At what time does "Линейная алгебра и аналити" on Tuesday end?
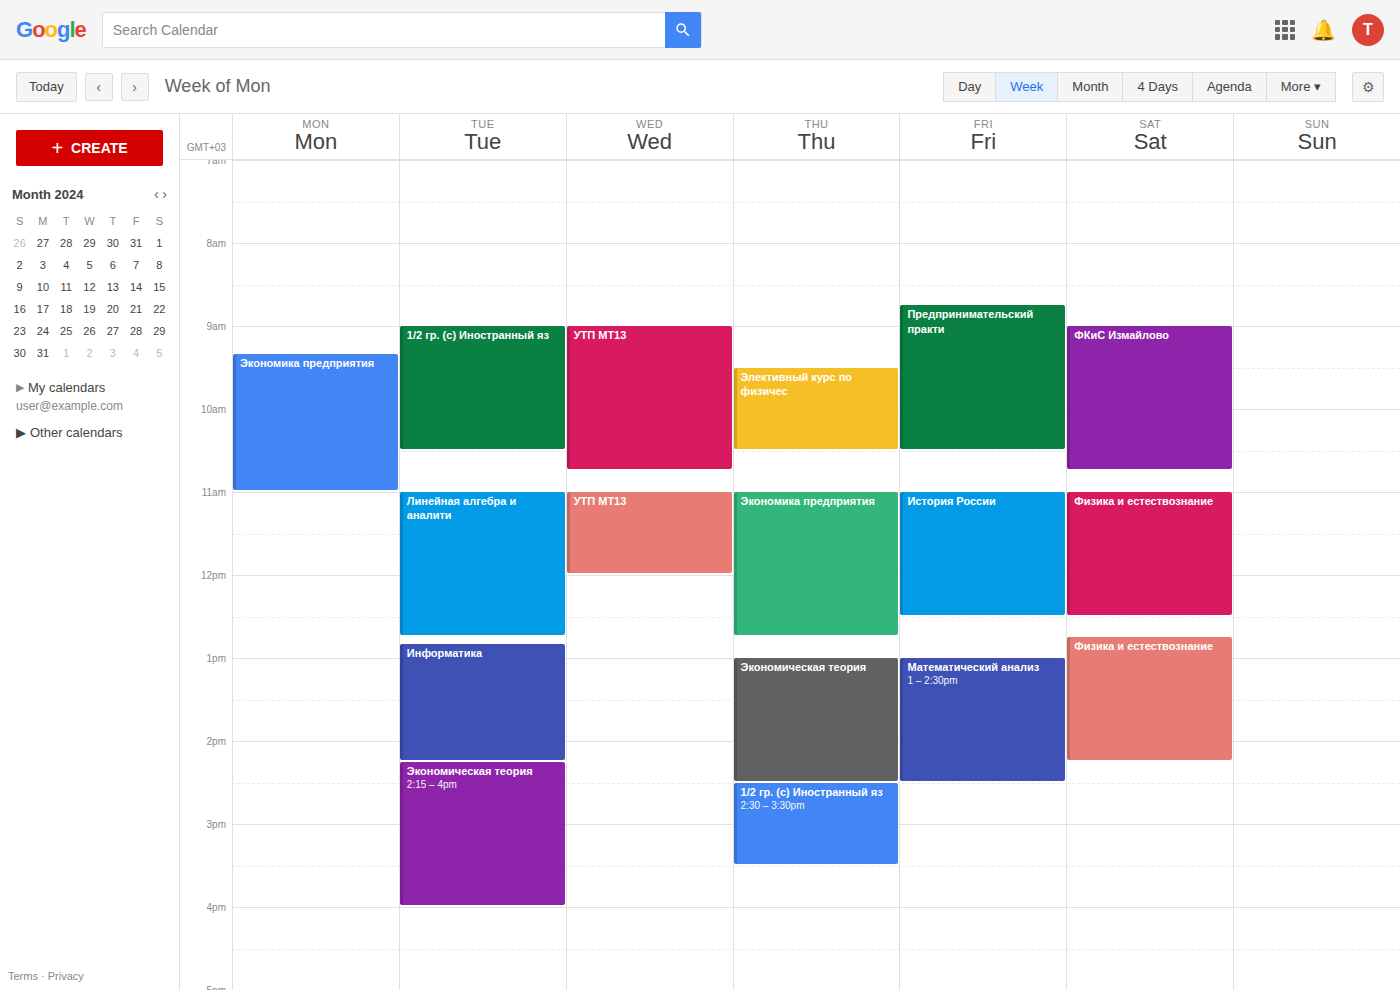
12:45